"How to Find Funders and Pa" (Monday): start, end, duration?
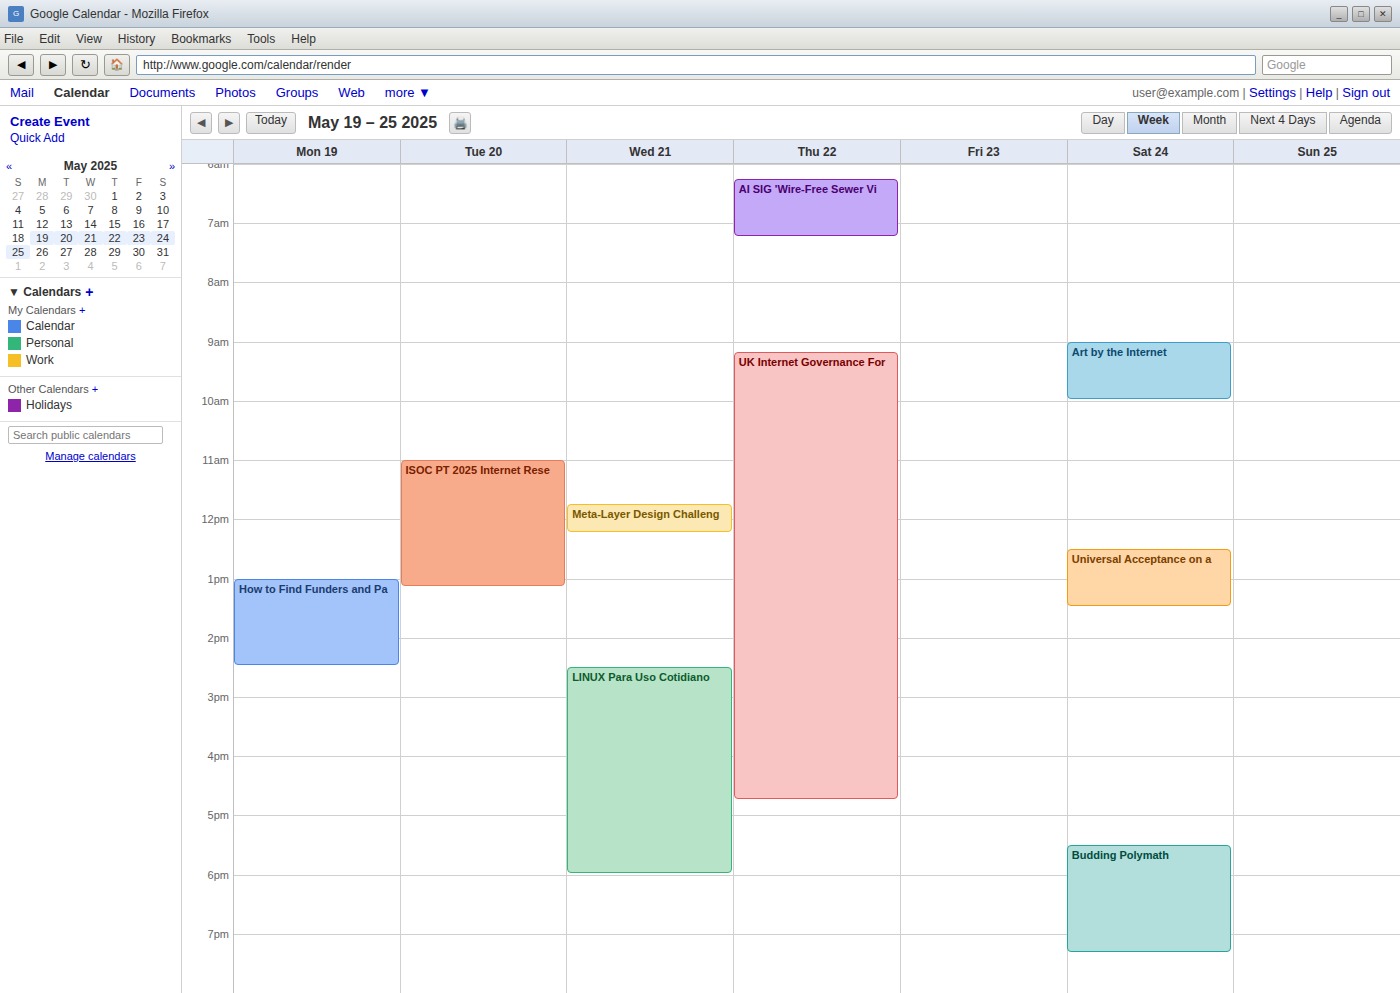
1:00 PM to 2:30 PM, 1 hour 30 minutes